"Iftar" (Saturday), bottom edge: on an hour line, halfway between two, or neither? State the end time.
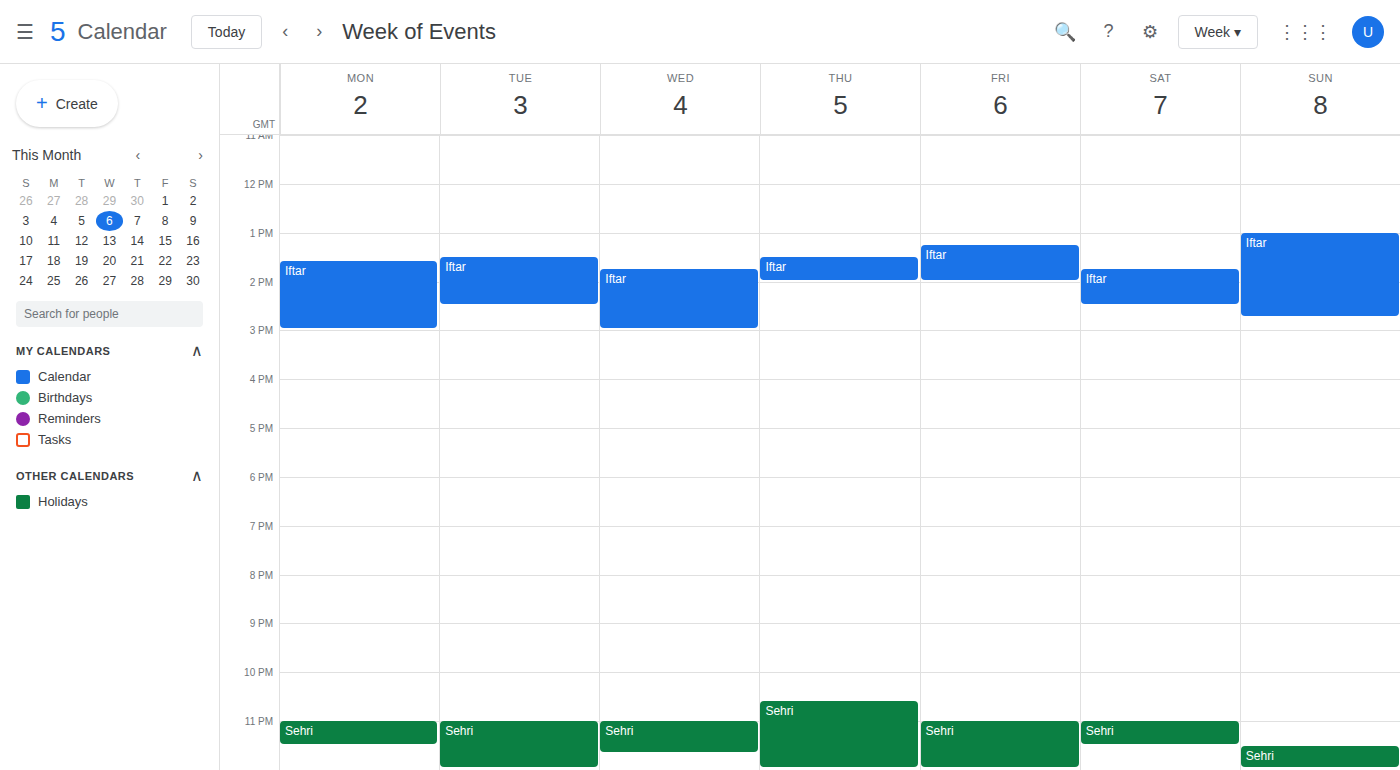
2:30 PM -- halfway between the 2 PM and 3 PM lines.